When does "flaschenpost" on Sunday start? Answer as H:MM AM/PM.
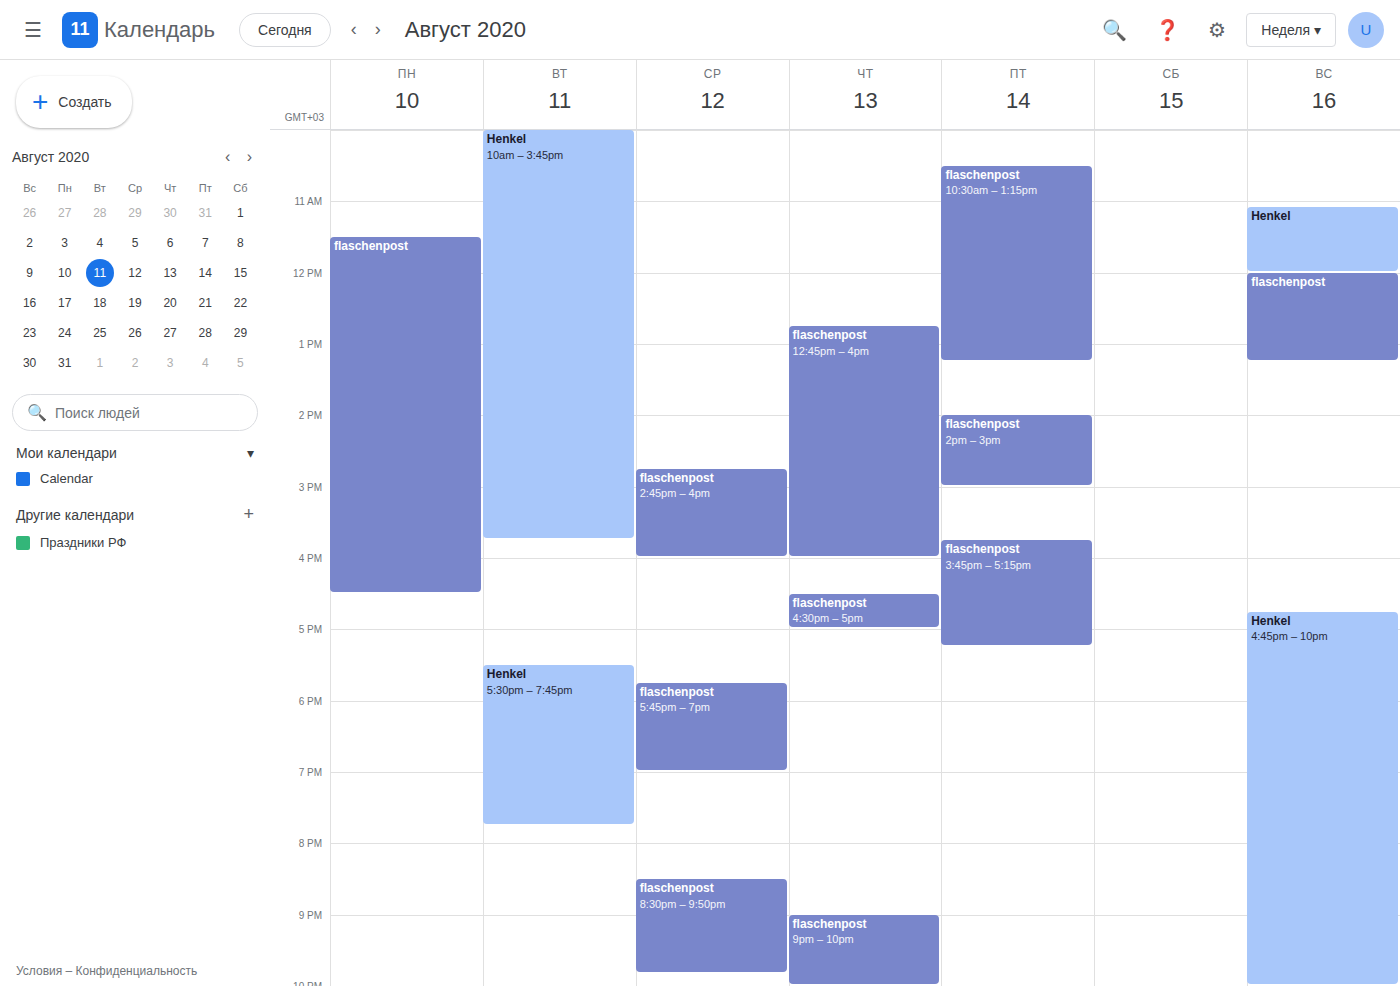
12:00 PM